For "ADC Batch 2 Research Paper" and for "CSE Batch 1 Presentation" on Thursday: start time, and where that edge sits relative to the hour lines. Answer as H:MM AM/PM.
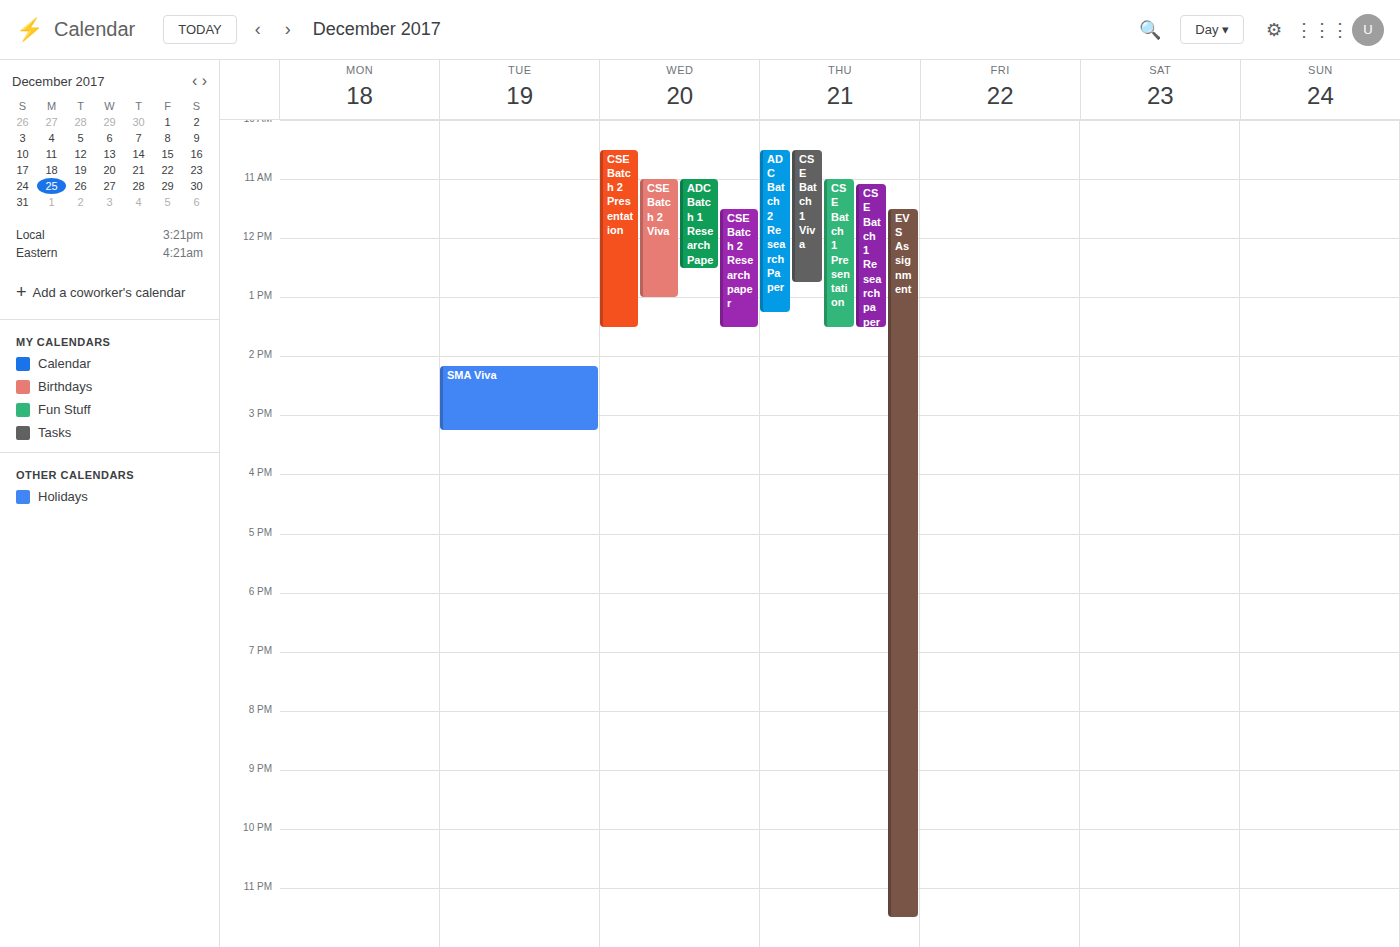
"ADC Batch 2 Research Paper": 10:30 AM, halfway between the 10 AM and 11 AM lines. "CSE Batch 1 Presentation": 11:00 AM, exactly on the 11 AM line.